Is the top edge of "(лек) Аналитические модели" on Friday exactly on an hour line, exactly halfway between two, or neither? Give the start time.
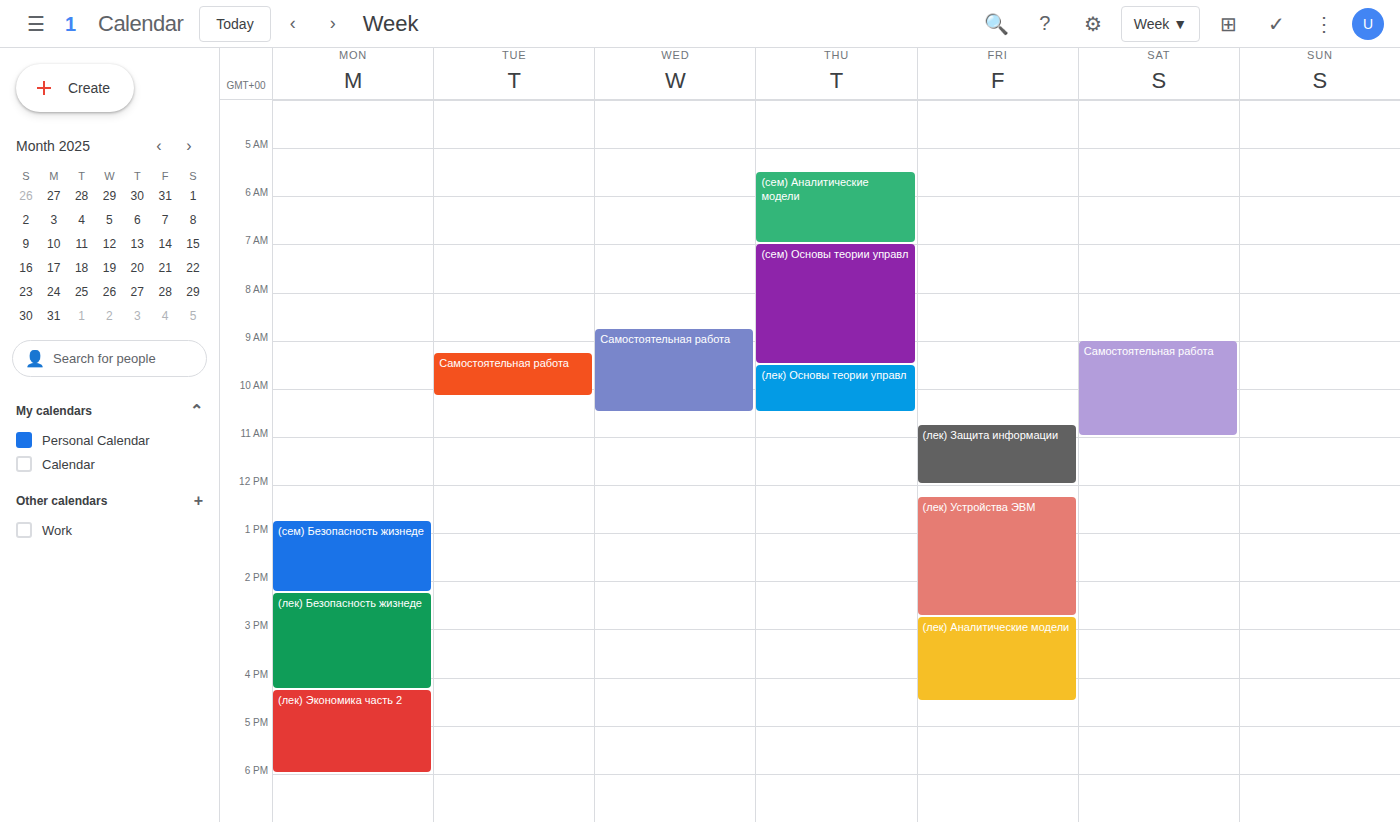
2:45 PM -- neither: three quarters of the way from the 2 PM line to the 3 PM line.